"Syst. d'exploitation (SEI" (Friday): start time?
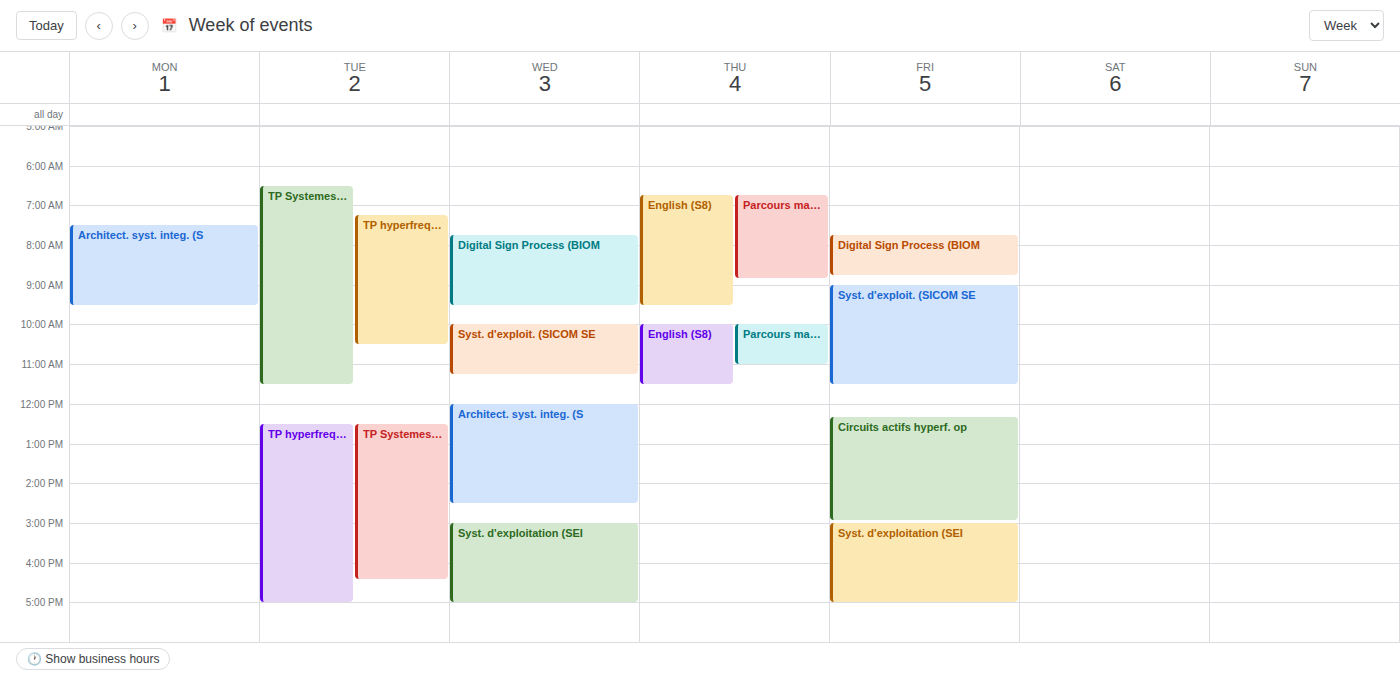
3:00 PM